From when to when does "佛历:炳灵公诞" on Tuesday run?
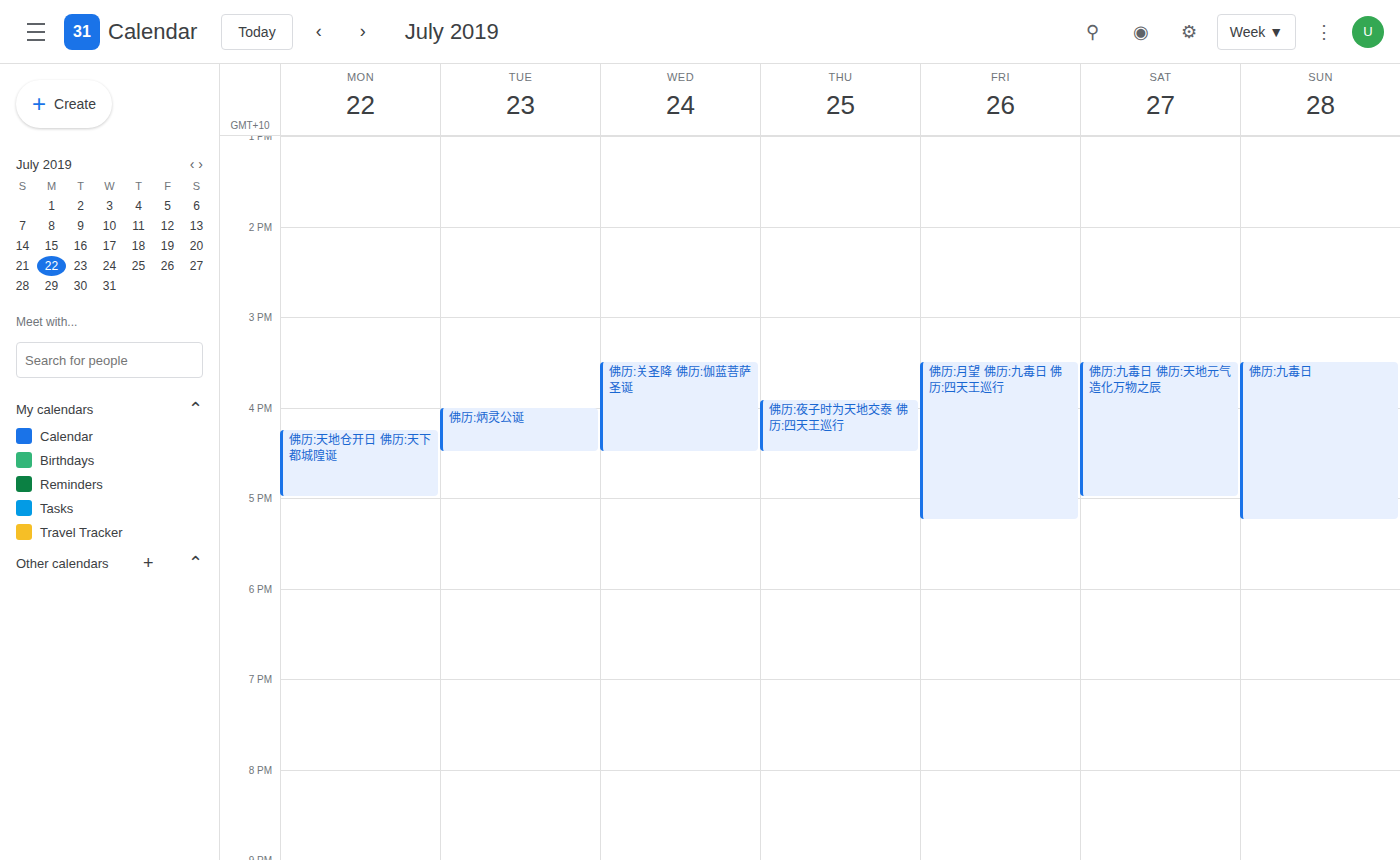
4:00 PM to 4:30 PM